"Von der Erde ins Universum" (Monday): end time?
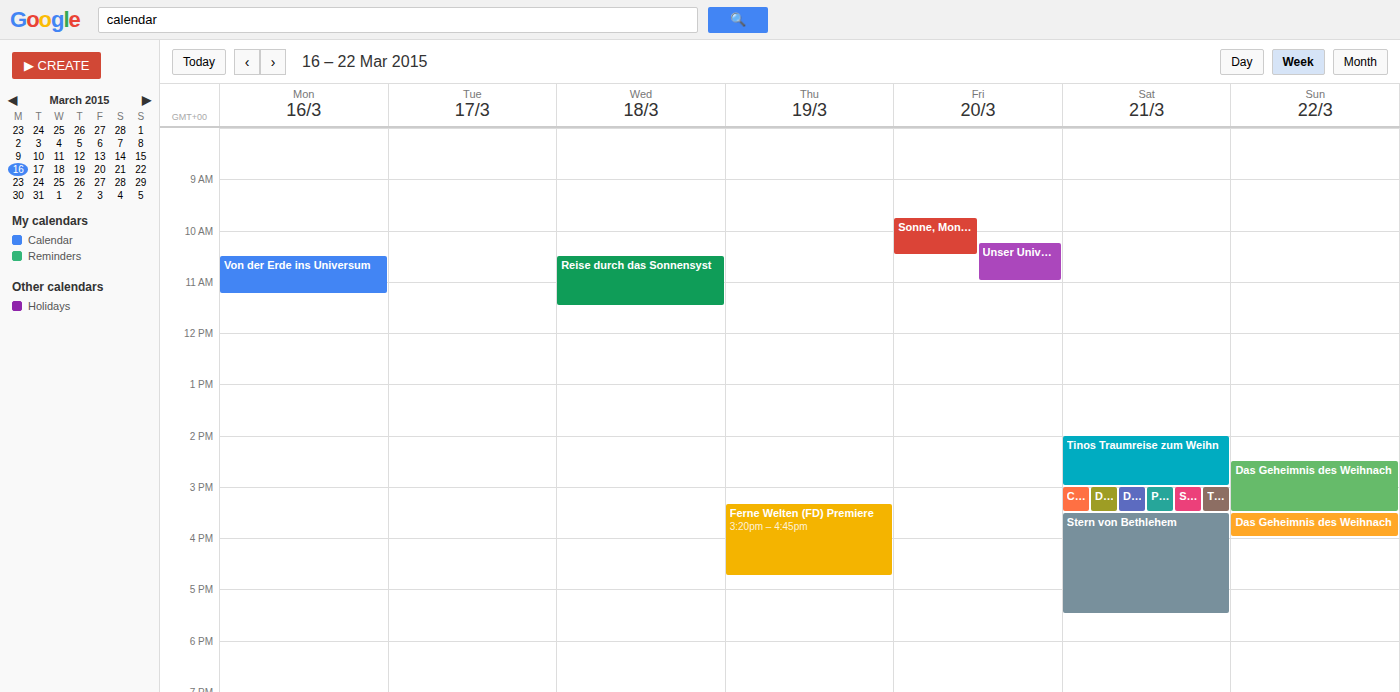
11:15 AM